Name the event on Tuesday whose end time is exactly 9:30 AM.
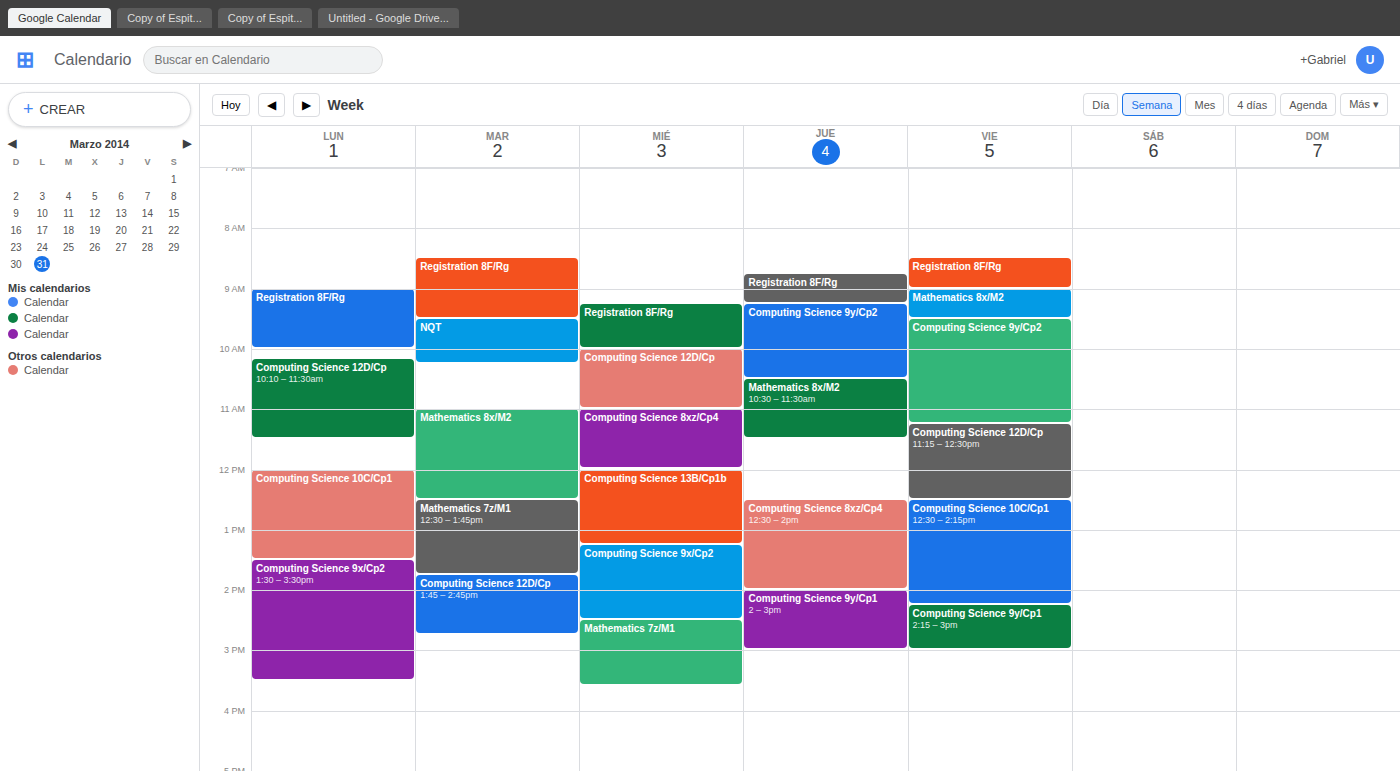
"Registration 8F/Rg"